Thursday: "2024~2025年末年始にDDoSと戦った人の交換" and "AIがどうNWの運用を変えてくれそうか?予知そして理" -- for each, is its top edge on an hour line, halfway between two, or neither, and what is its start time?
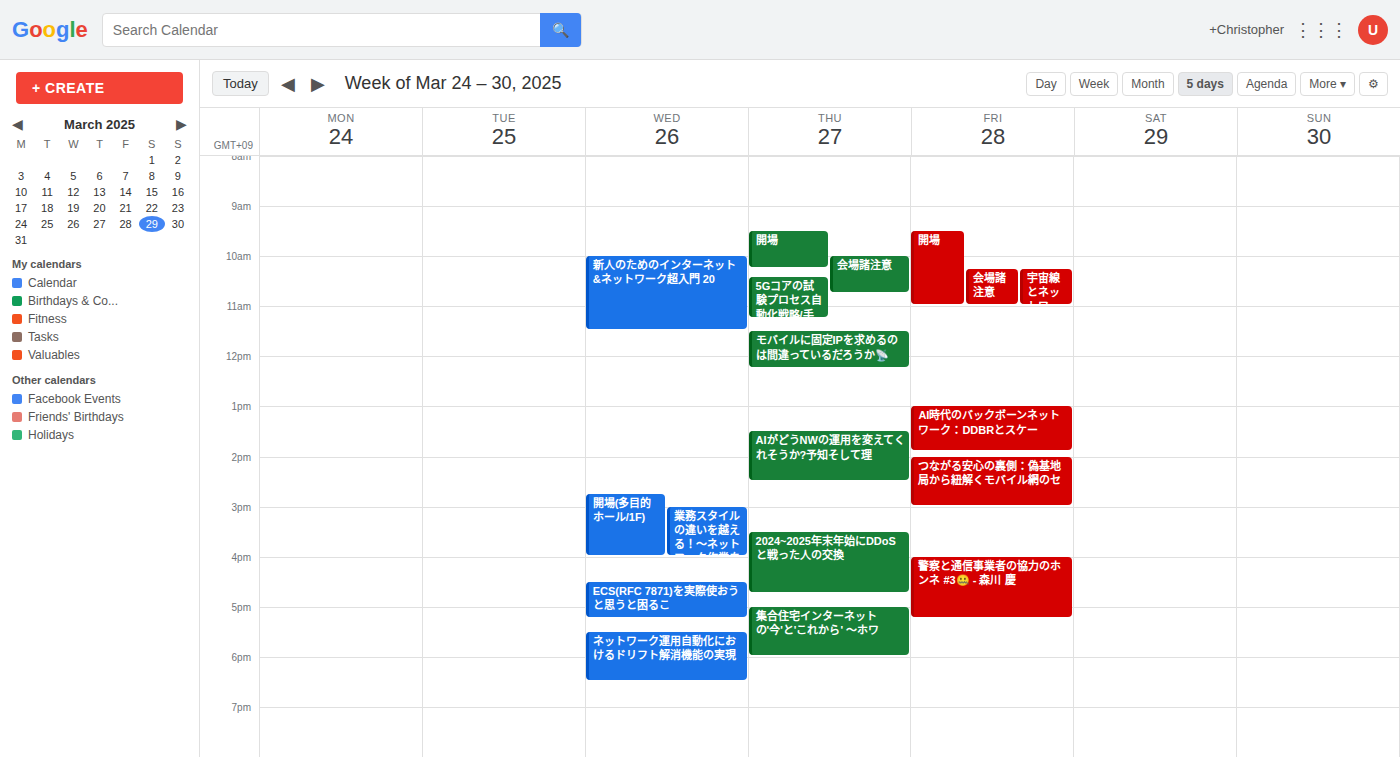
"2024~2025年末年始にDDoSと戦った人の交換": 15:30, halfway between the 15:00 and 16:00 lines. "AIがどうNWの運用を変えてくれそうか?予知そして理": 13:30, halfway between the 13:00 and 14:00 lines.